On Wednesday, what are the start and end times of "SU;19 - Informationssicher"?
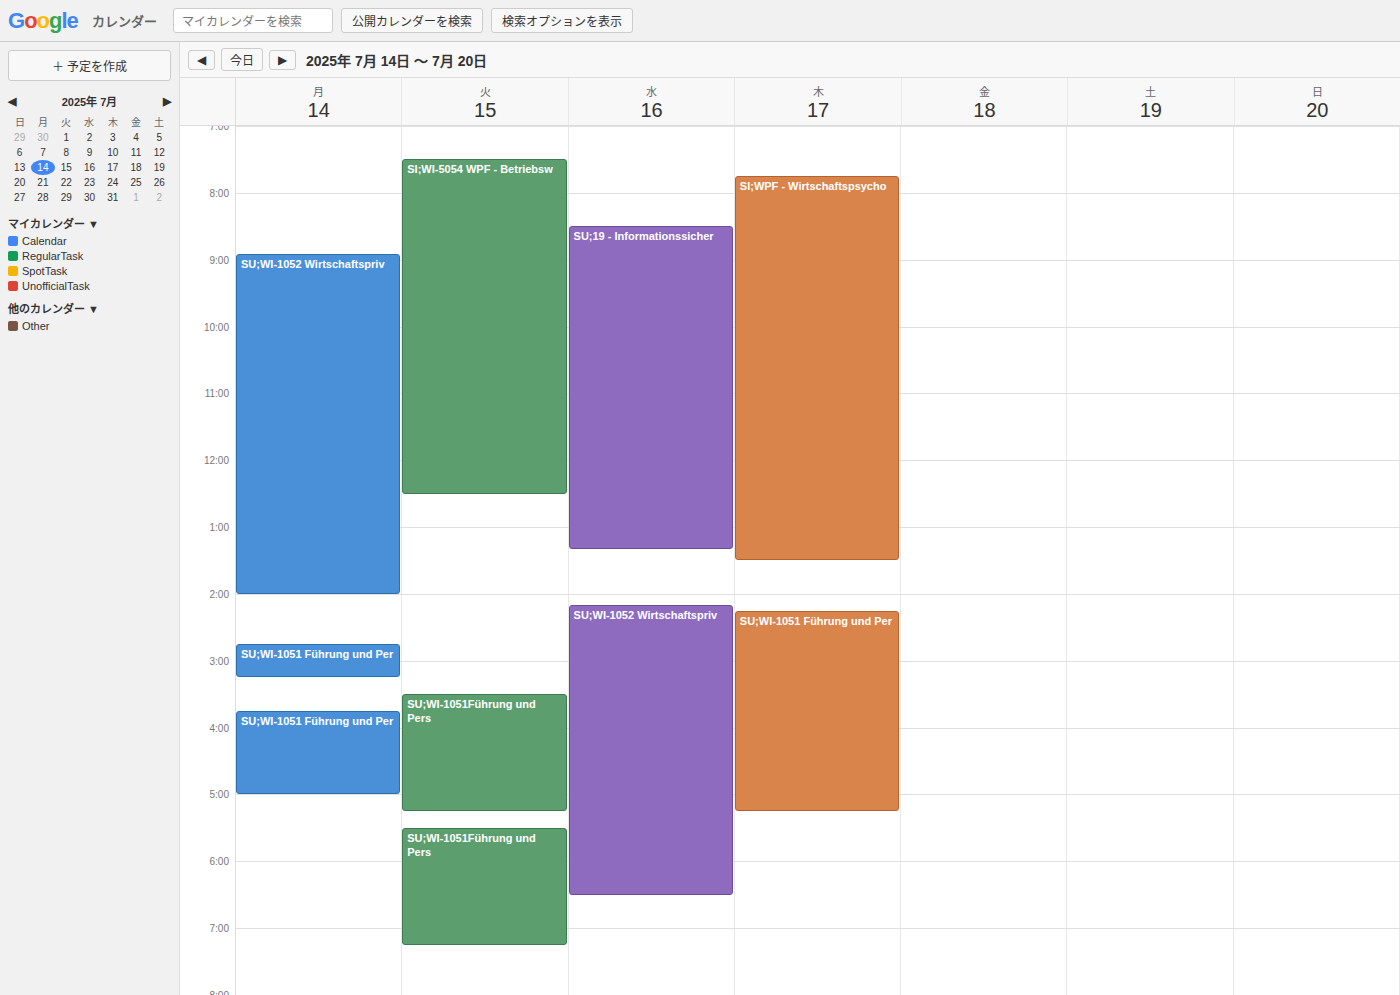
8:30 AM to 1:20 PM